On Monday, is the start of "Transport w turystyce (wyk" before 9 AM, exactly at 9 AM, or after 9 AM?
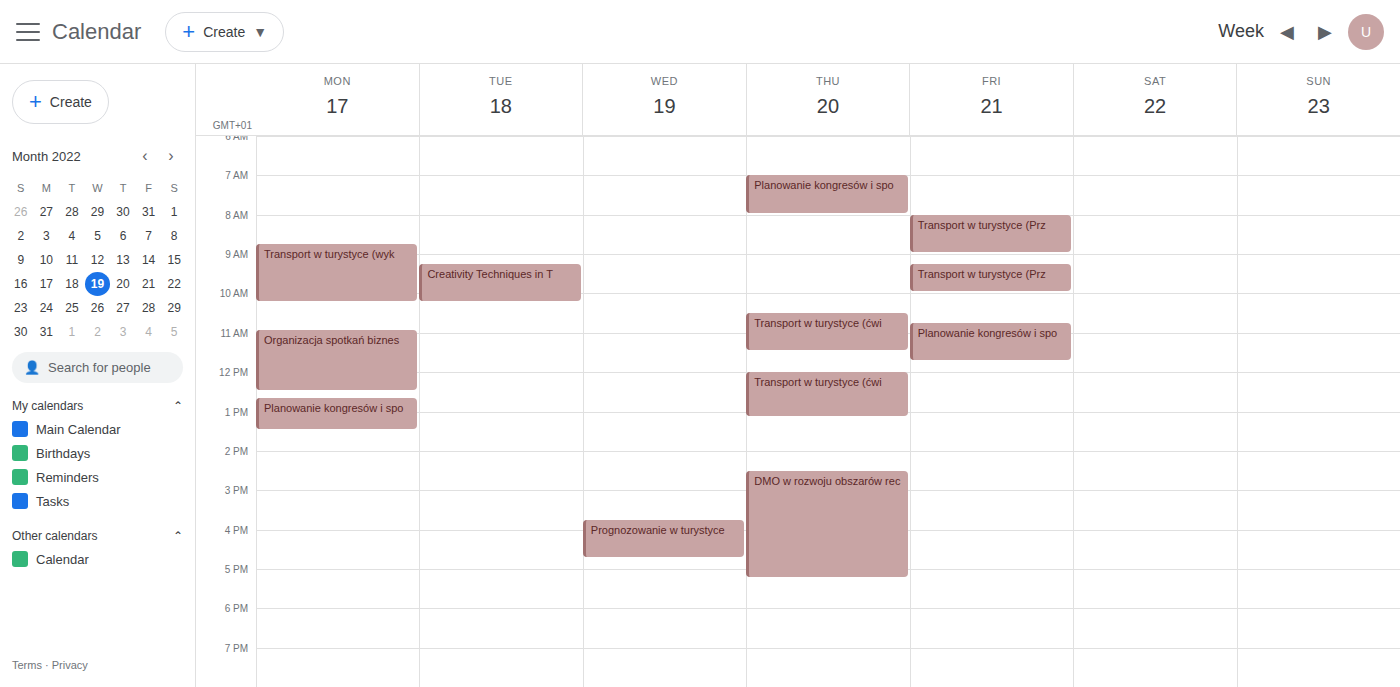
8:45 AM -- before 9 AM, 15 minutes above the 9 AM line.